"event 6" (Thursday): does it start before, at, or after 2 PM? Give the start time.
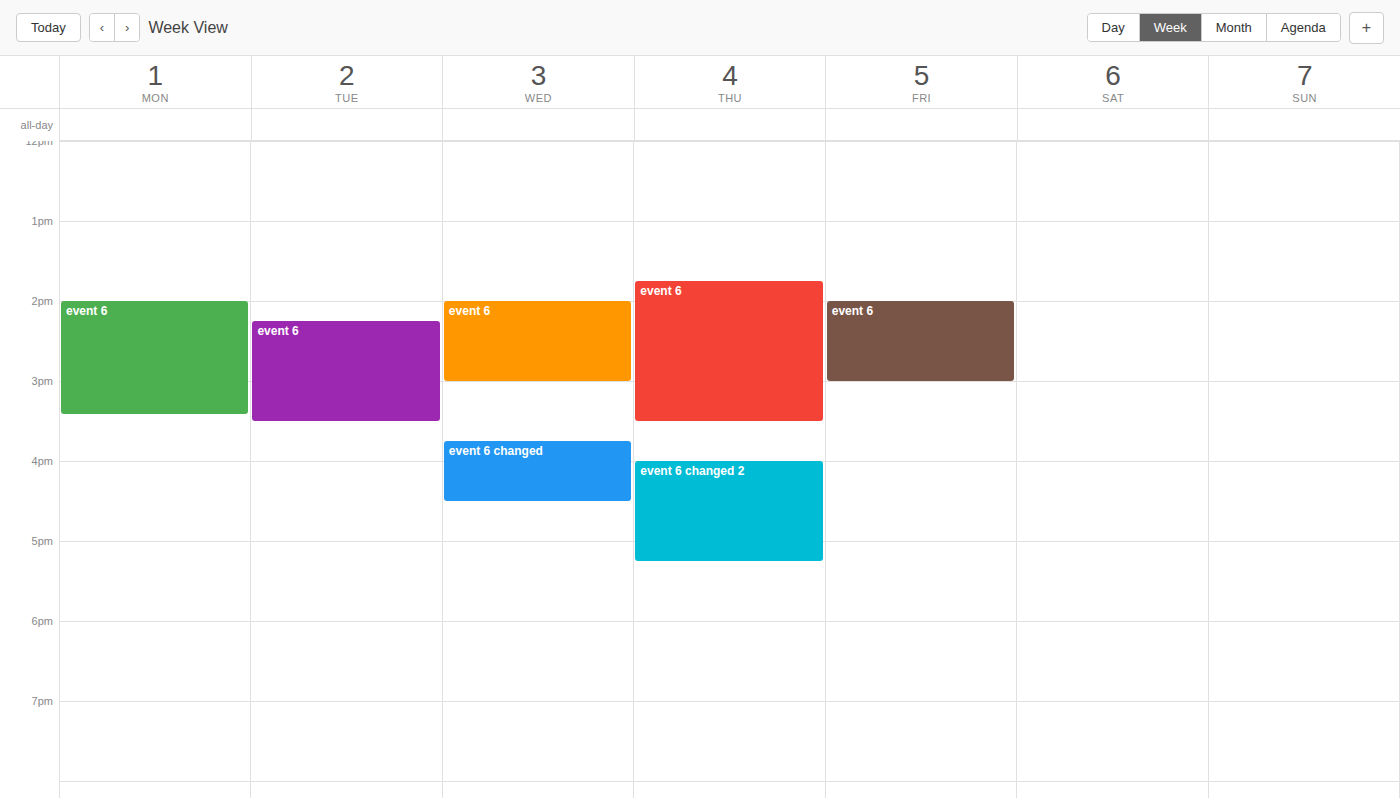
1:45 PM -- before 2 PM, 15 minutes above the 2 PM line.